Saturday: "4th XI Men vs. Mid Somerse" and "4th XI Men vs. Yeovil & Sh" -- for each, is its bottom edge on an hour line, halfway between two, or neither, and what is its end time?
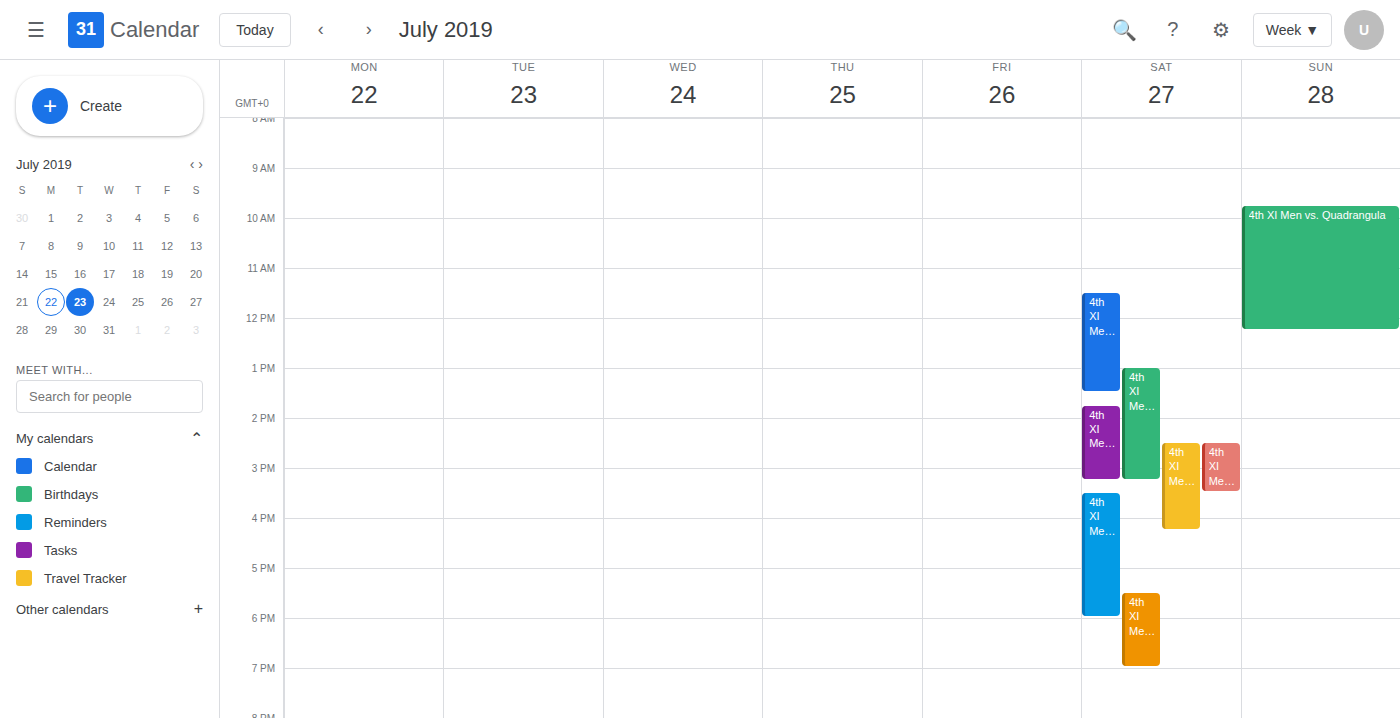
"4th XI Men vs. Mid Somerse": 4:15 PM, neither: a quarter of the way from the 4 PM line to the 5 PM line. "4th XI Men vs. Yeovil & Sh": 3:15 PM, neither: a quarter of the way from the 3 PM line to the 4 PM line.